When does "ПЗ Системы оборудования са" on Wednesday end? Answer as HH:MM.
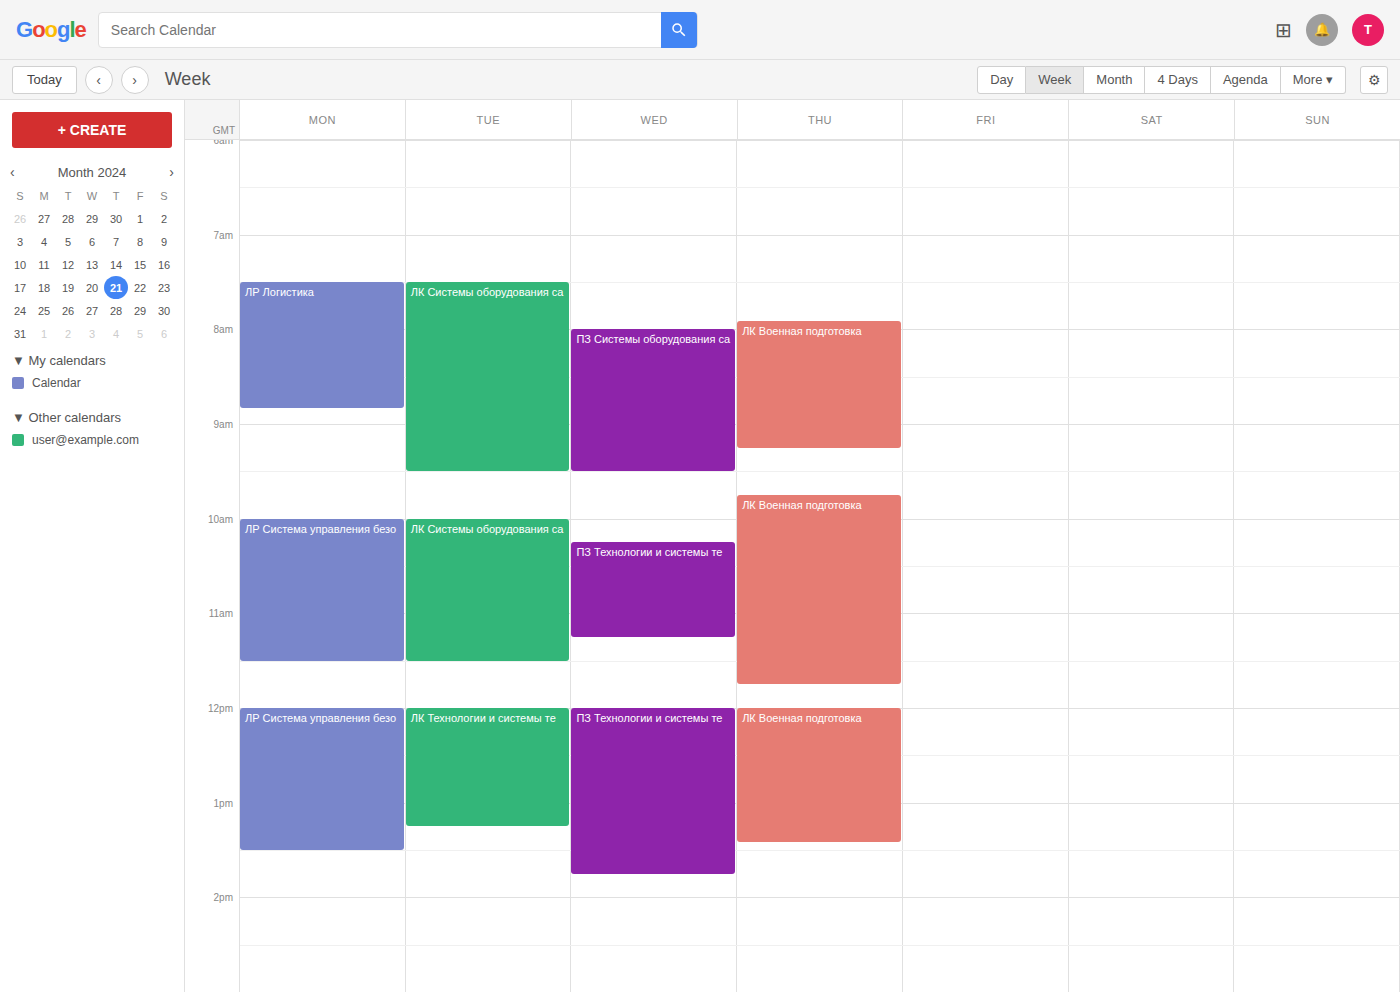
09:30